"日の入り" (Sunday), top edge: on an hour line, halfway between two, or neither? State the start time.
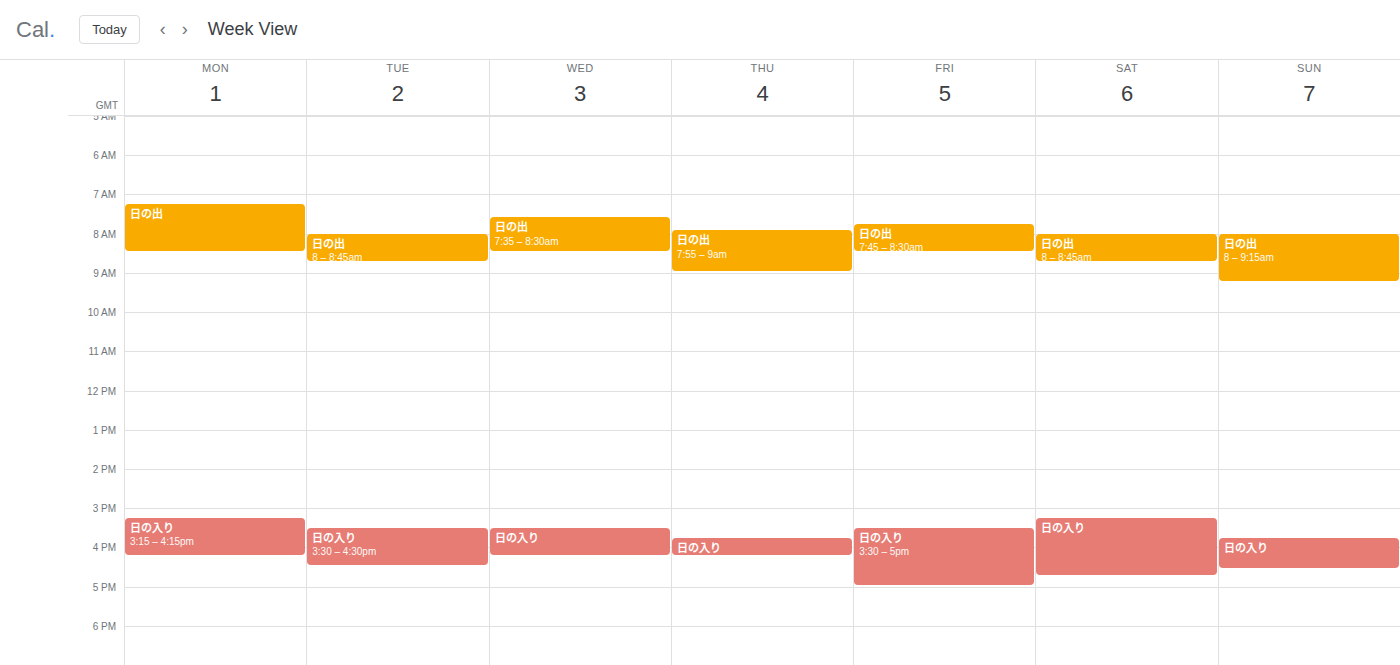
3:45 PM -- neither: three quarters of the way from the 3 PM line to the 4 PM line.